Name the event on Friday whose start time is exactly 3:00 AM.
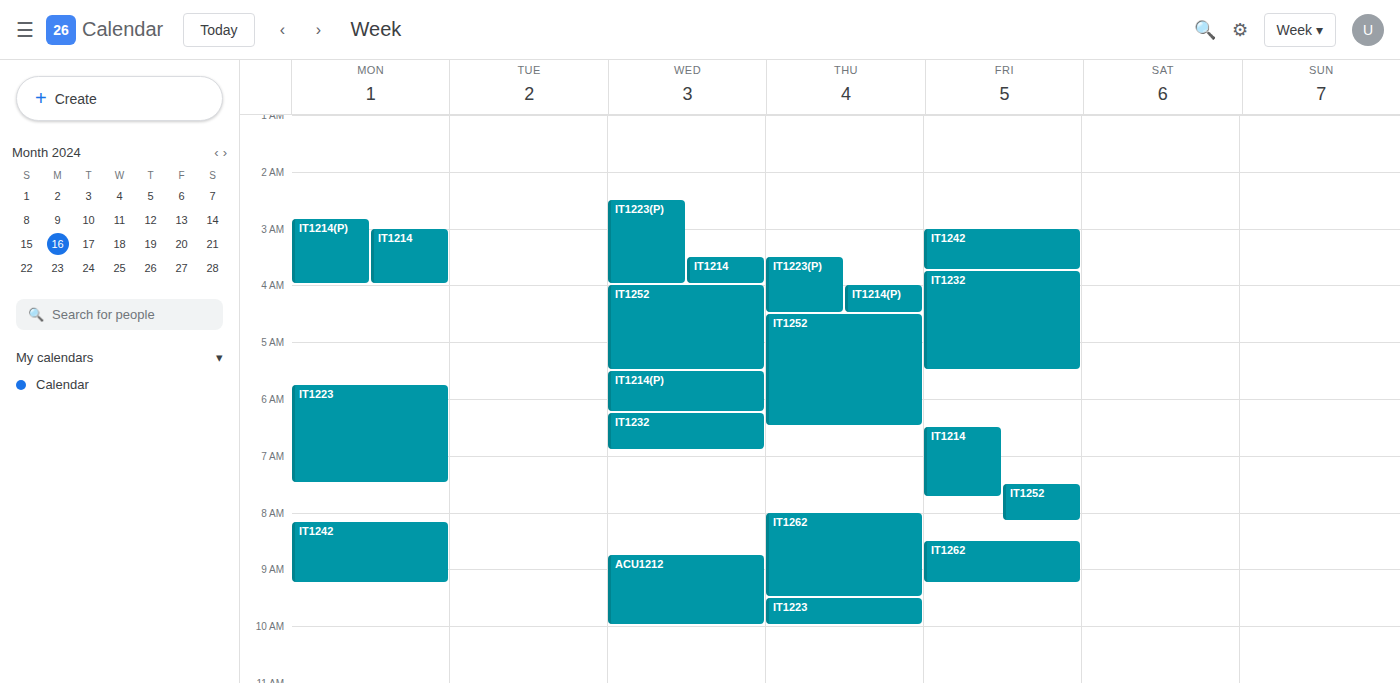
"IT1242"